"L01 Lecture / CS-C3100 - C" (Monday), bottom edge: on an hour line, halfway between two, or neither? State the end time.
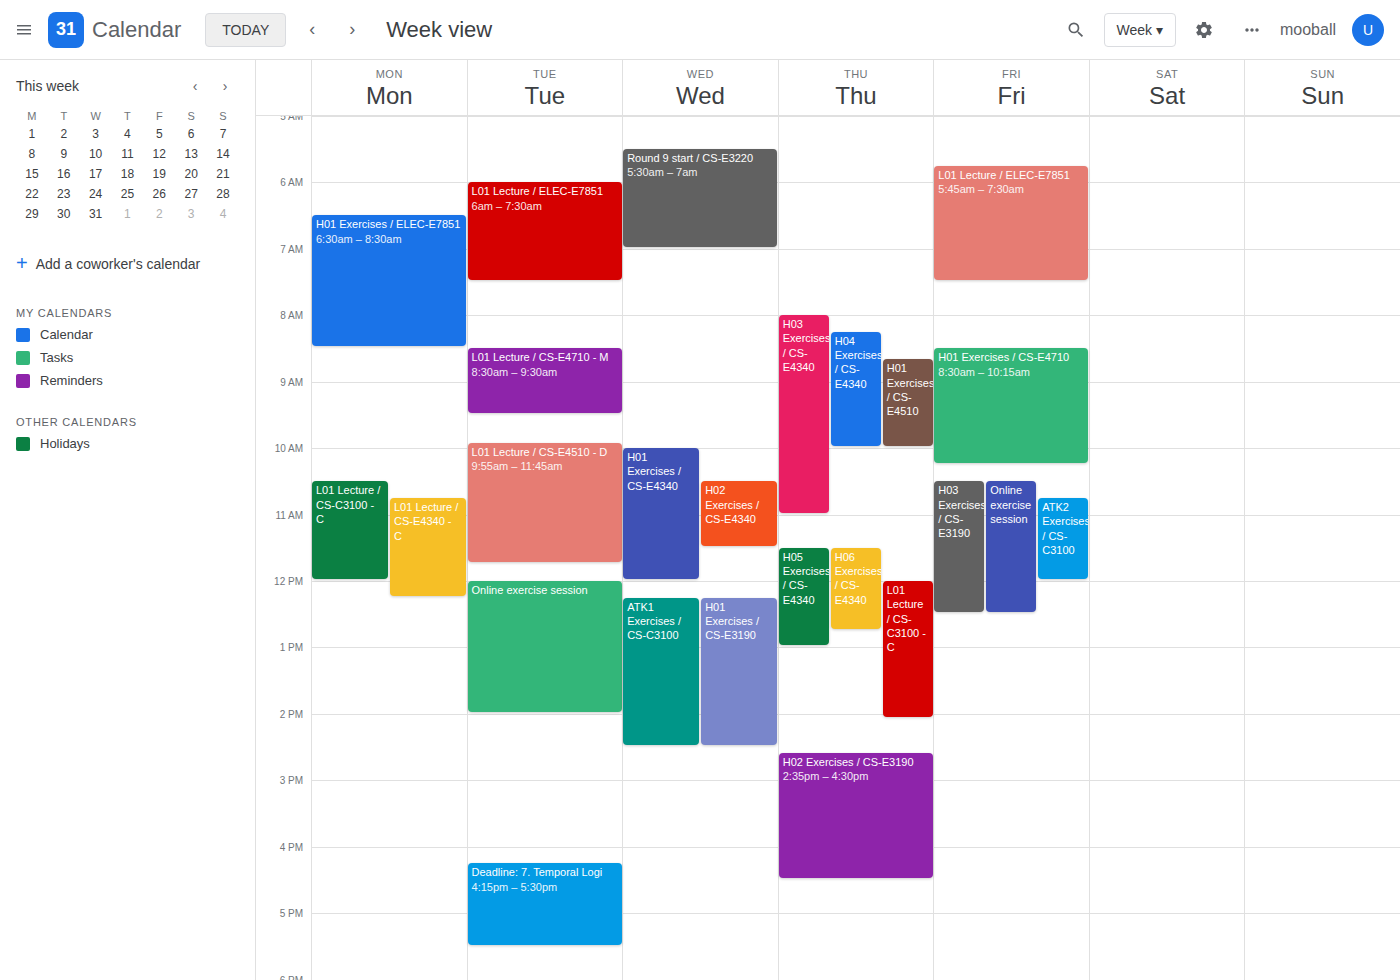
12:00 -- exactly on the 12:00 line.